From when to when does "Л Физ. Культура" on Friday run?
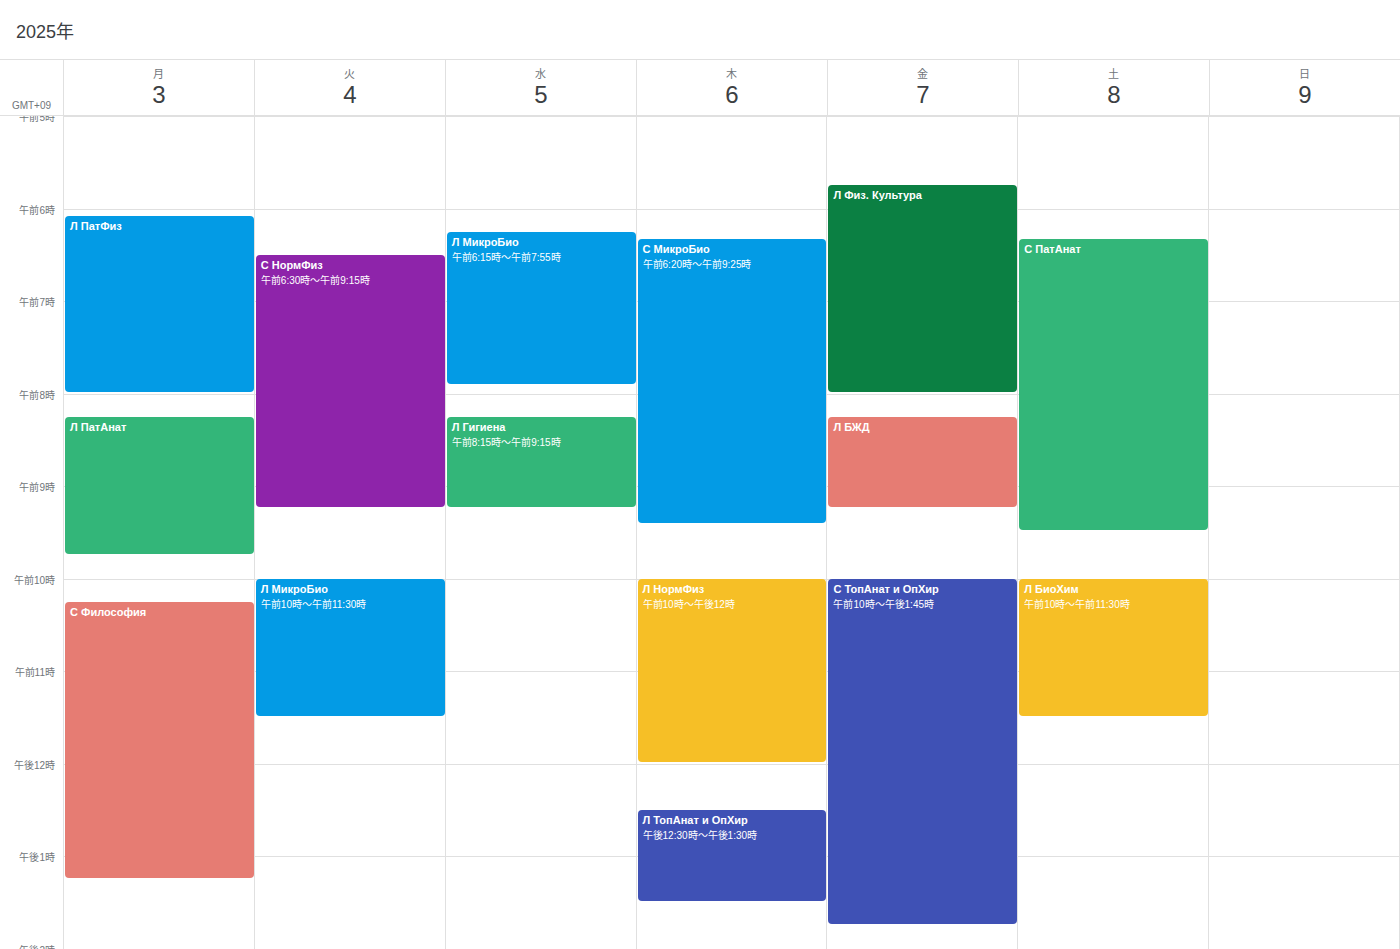
5:45 AM to 8:00 AM